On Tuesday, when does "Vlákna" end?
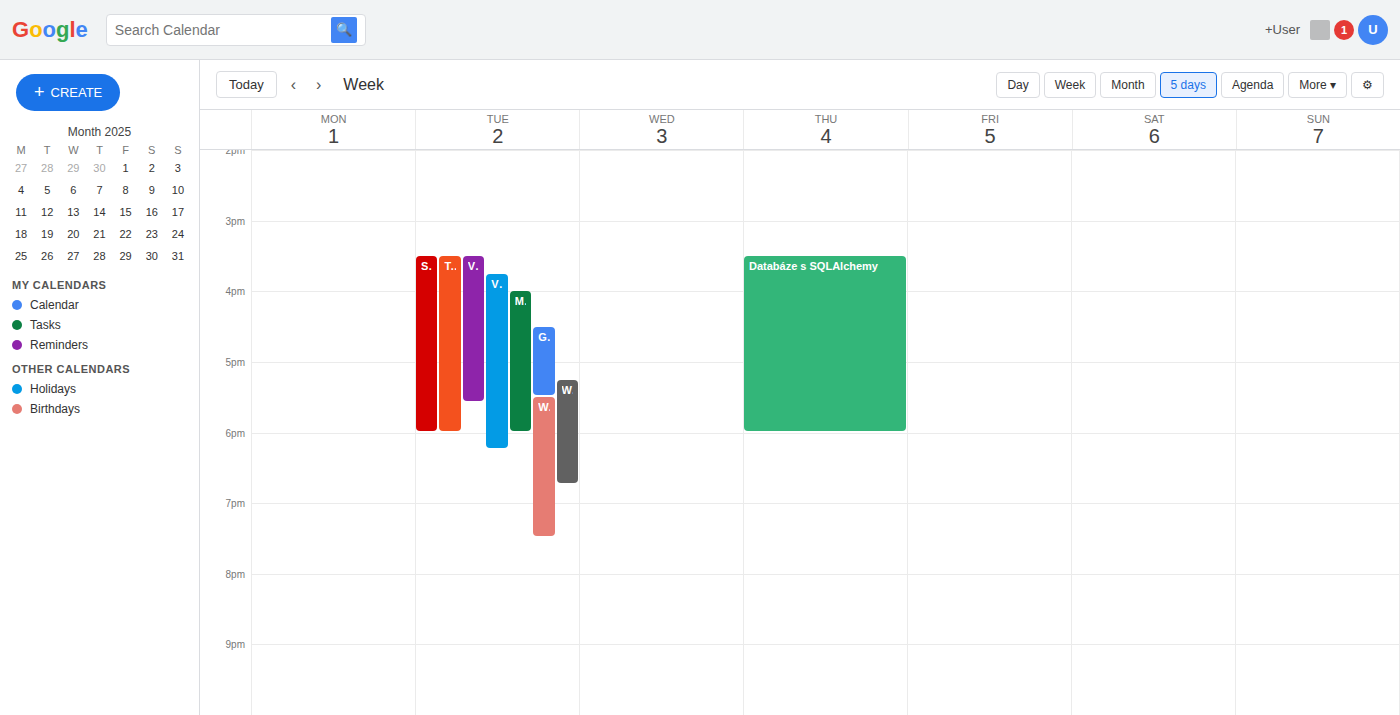
18:15